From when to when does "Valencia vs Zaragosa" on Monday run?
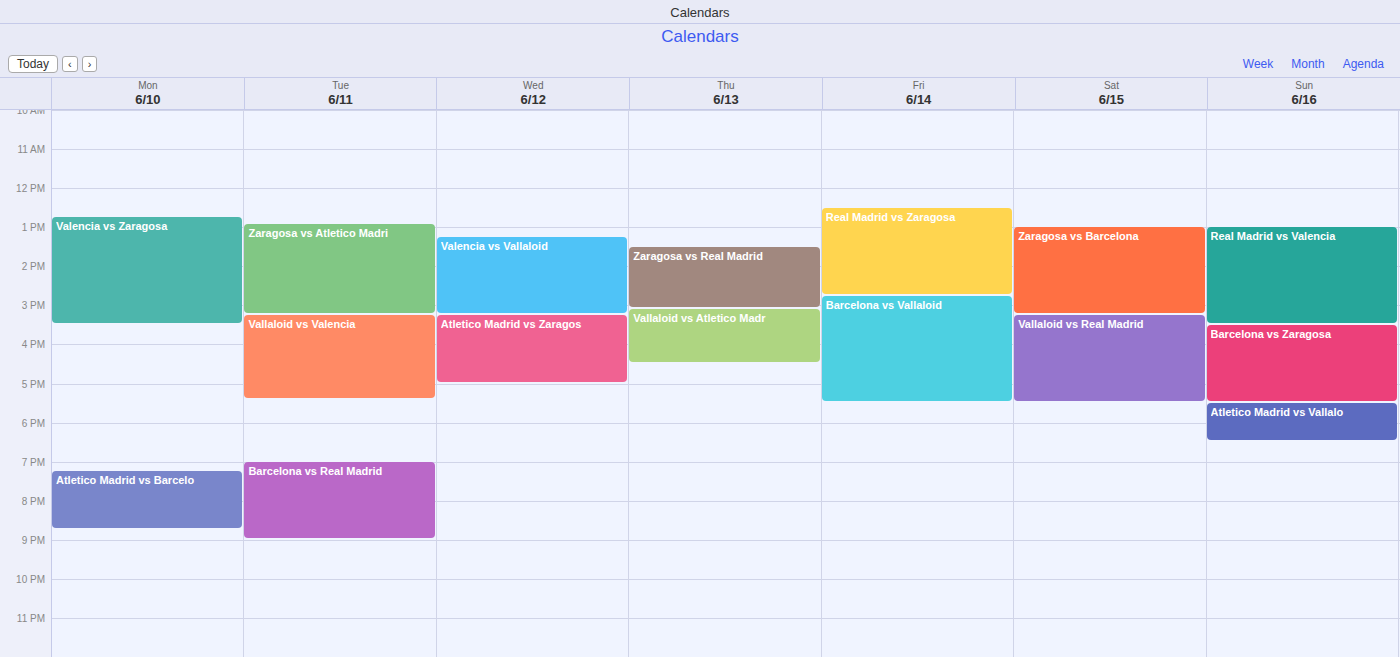
12:45 PM to 3:30 PM